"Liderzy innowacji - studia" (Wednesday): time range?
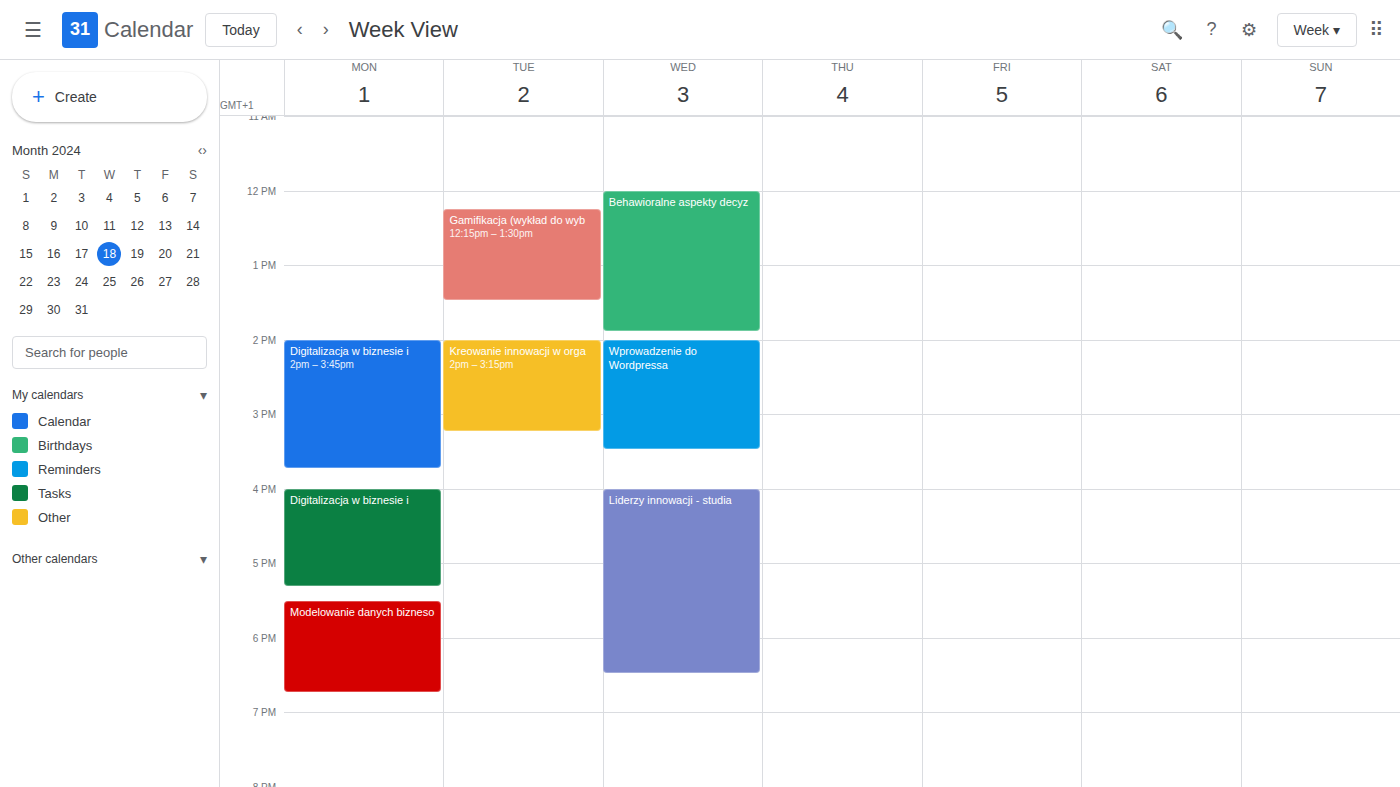
4:00 PM to 6:30 PM